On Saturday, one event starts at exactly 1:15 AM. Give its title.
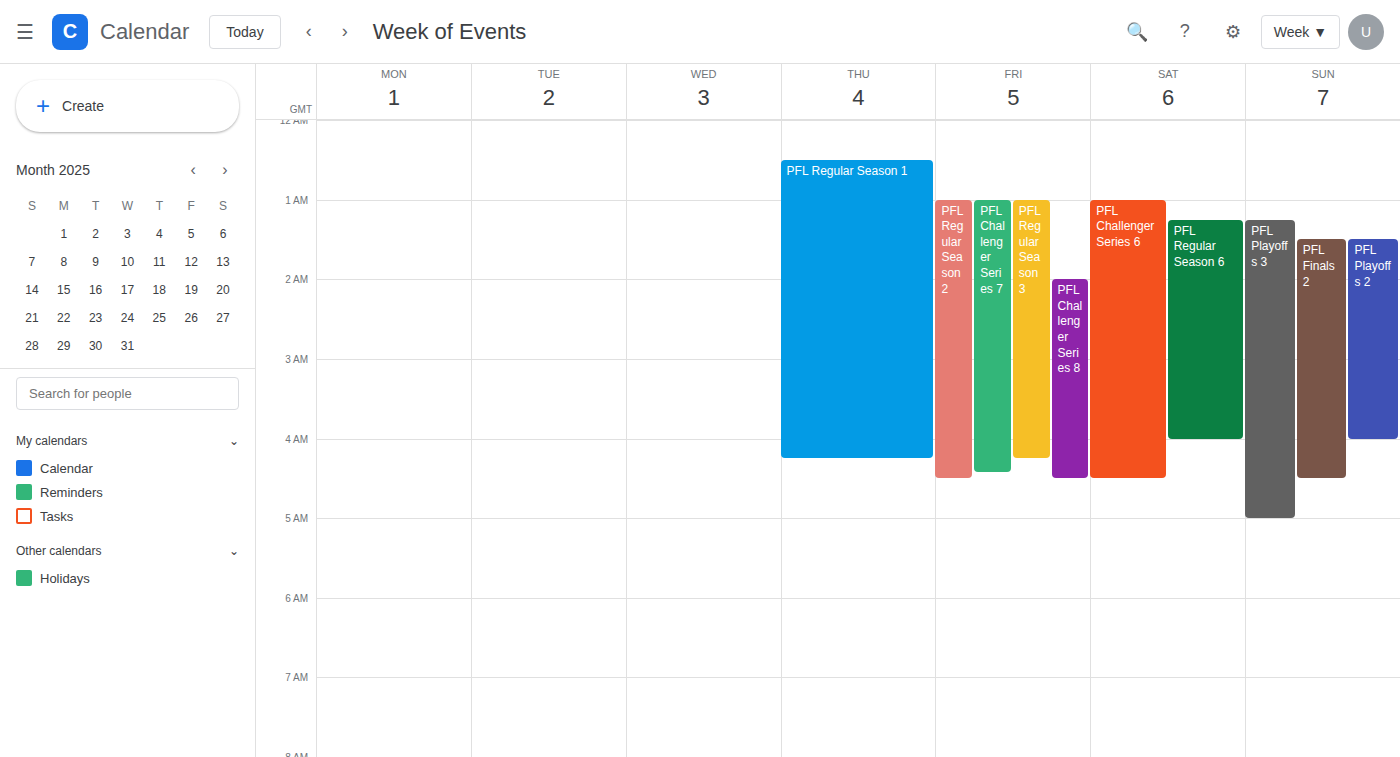
"PFL Regular Season 6"